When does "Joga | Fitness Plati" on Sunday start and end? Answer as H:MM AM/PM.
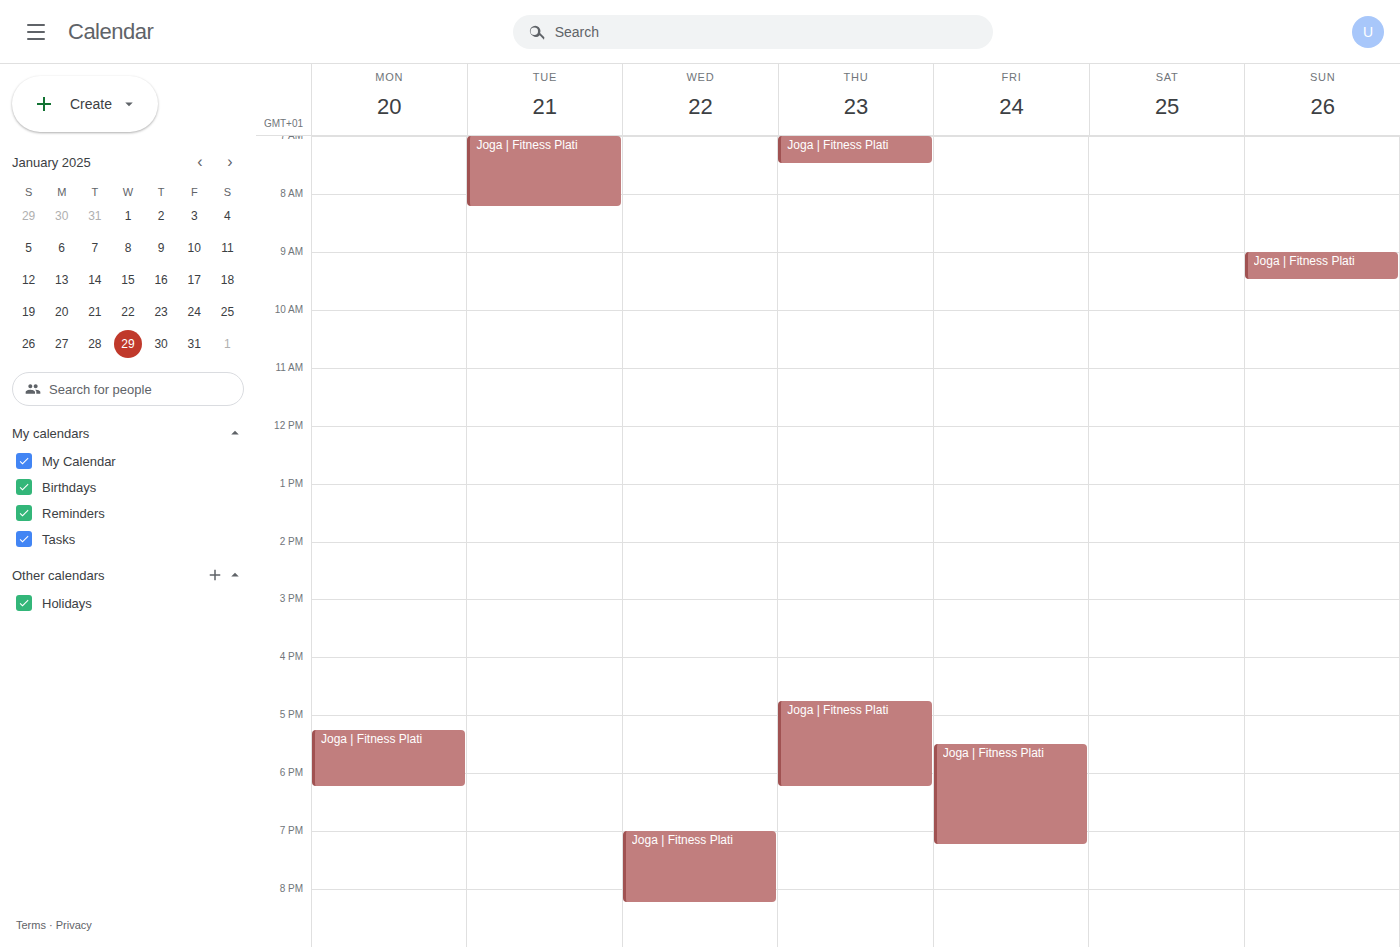
9:00 AM to 9:30 AM